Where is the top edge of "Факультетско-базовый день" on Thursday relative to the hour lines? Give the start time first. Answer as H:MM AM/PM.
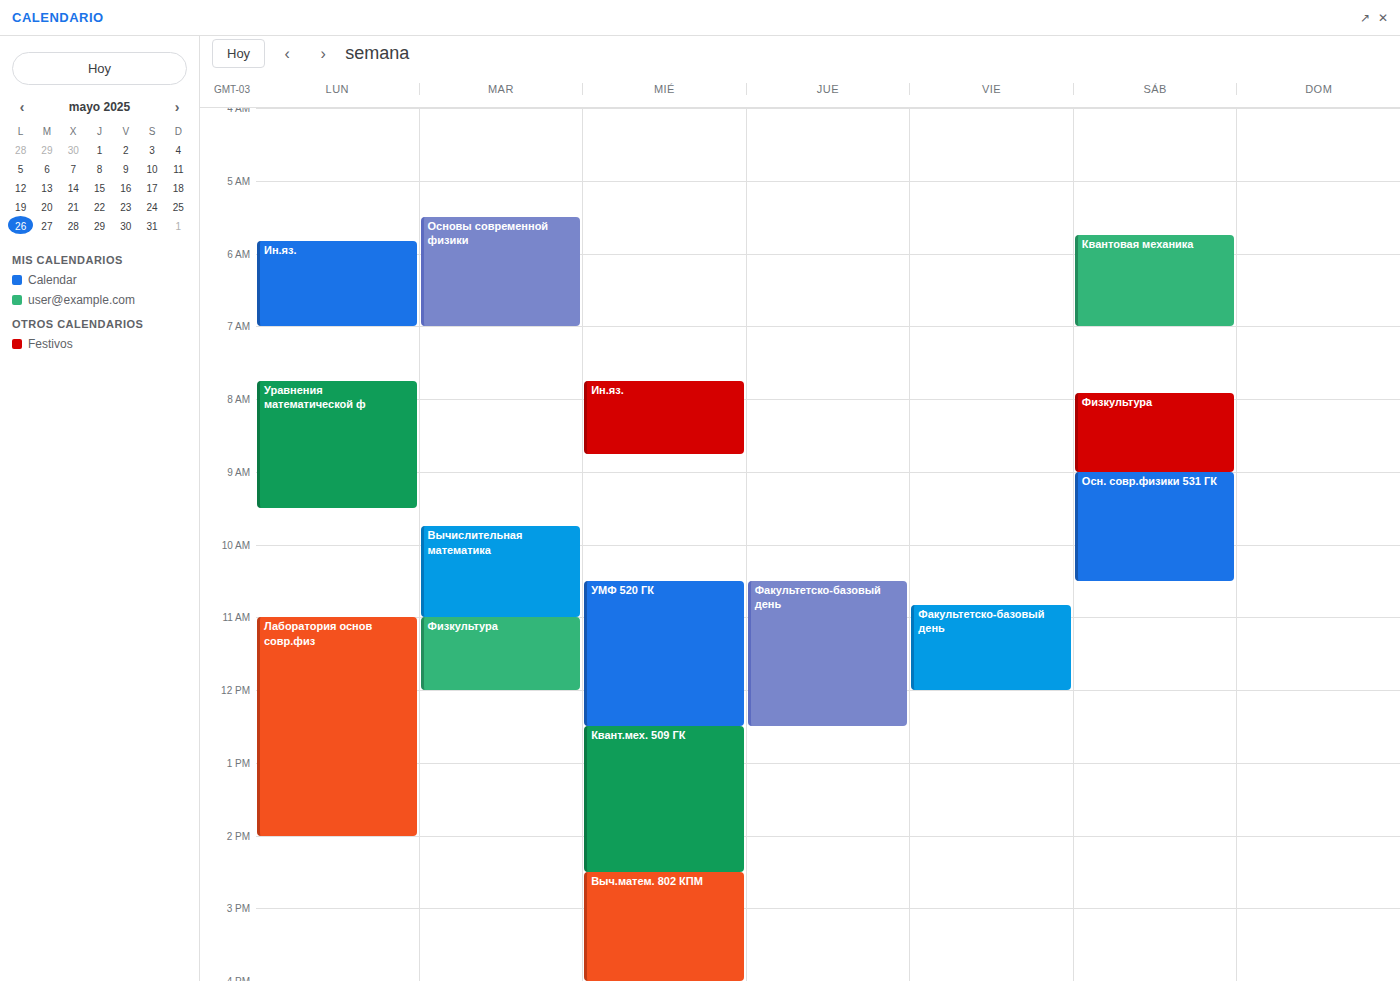
10:30 AM -- halfway between the 10 AM and 11 AM lines.